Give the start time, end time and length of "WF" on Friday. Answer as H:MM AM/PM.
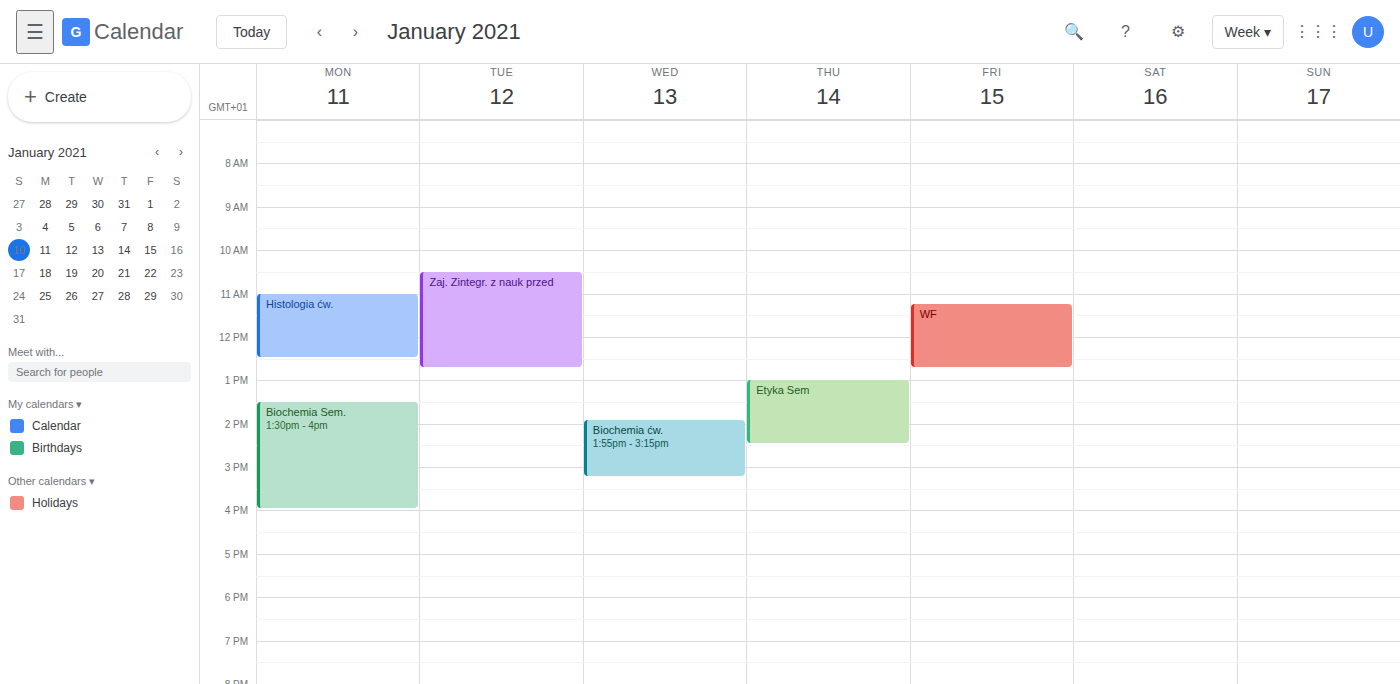
11:15 AM to 12:45 PM, 1 hour 30 minutes